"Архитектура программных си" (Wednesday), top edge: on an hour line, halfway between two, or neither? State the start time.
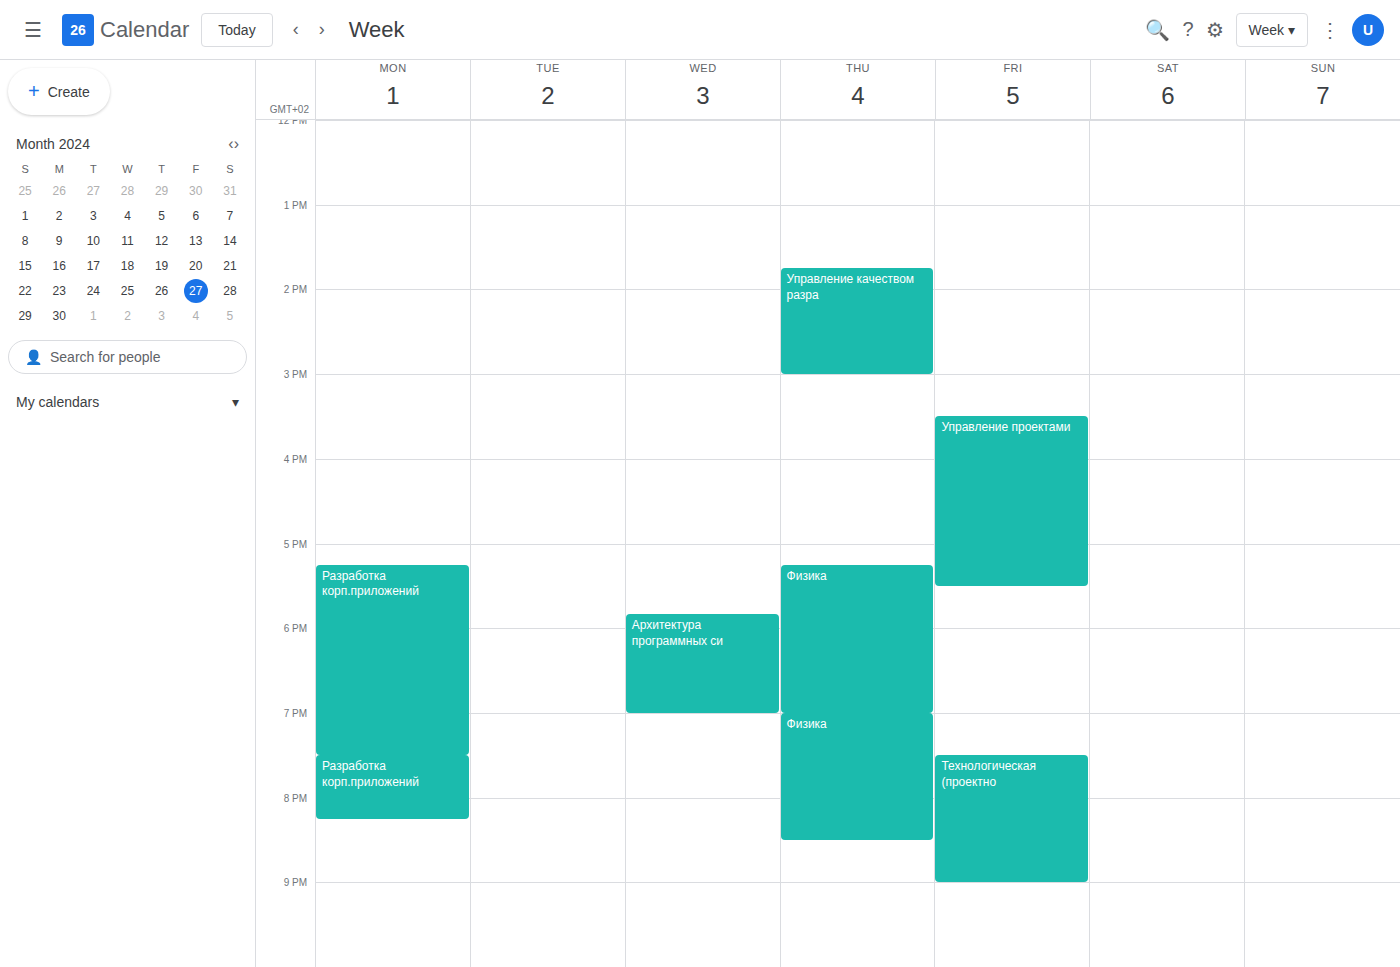
17:50 -- neither: 50 minutes below the 17:00 line and 10 minutes above the 18:00 line.